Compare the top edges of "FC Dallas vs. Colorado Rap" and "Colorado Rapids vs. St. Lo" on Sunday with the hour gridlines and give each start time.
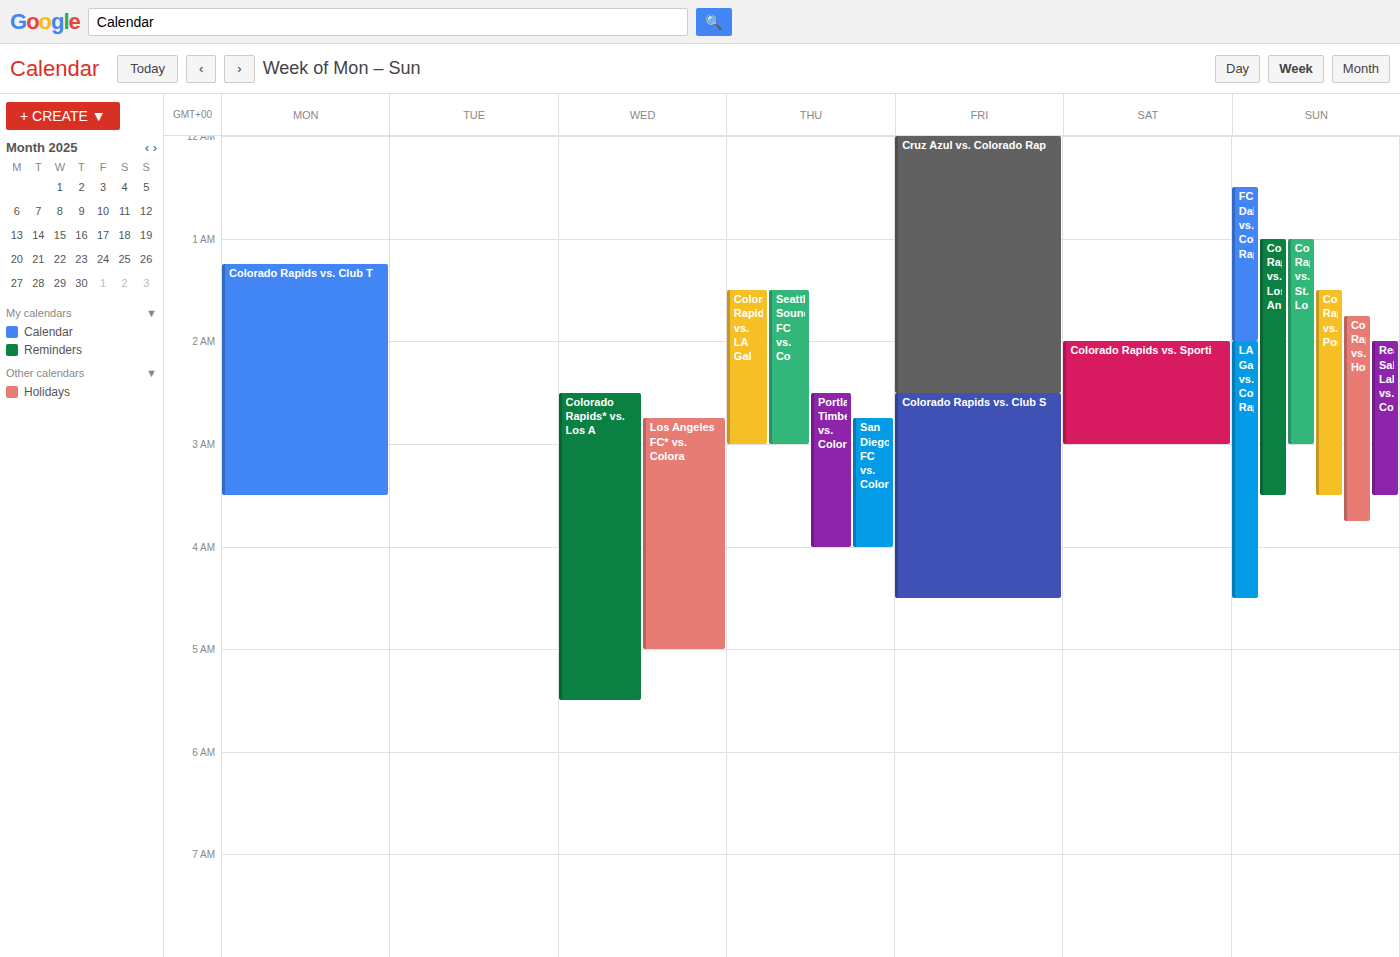
"FC Dallas vs. Colorado Rap": 00:30, halfway between the 00:00 and 01:00 lines. "Colorado Rapids vs. St. Lo": 01:00, exactly on the 01:00 line.